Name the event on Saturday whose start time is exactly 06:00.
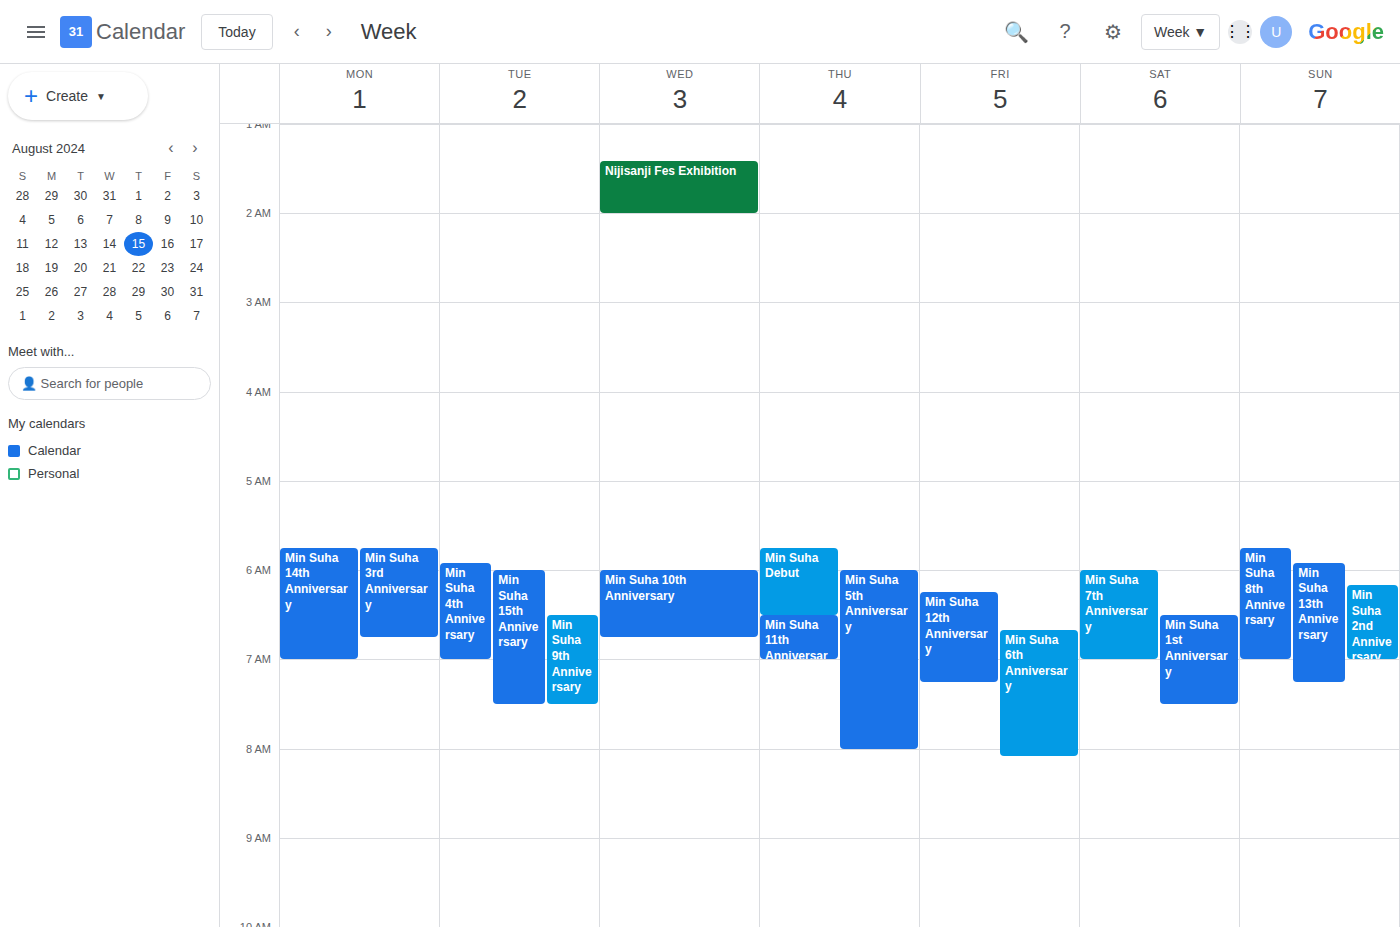
"Min Suha 7th Anniversary"